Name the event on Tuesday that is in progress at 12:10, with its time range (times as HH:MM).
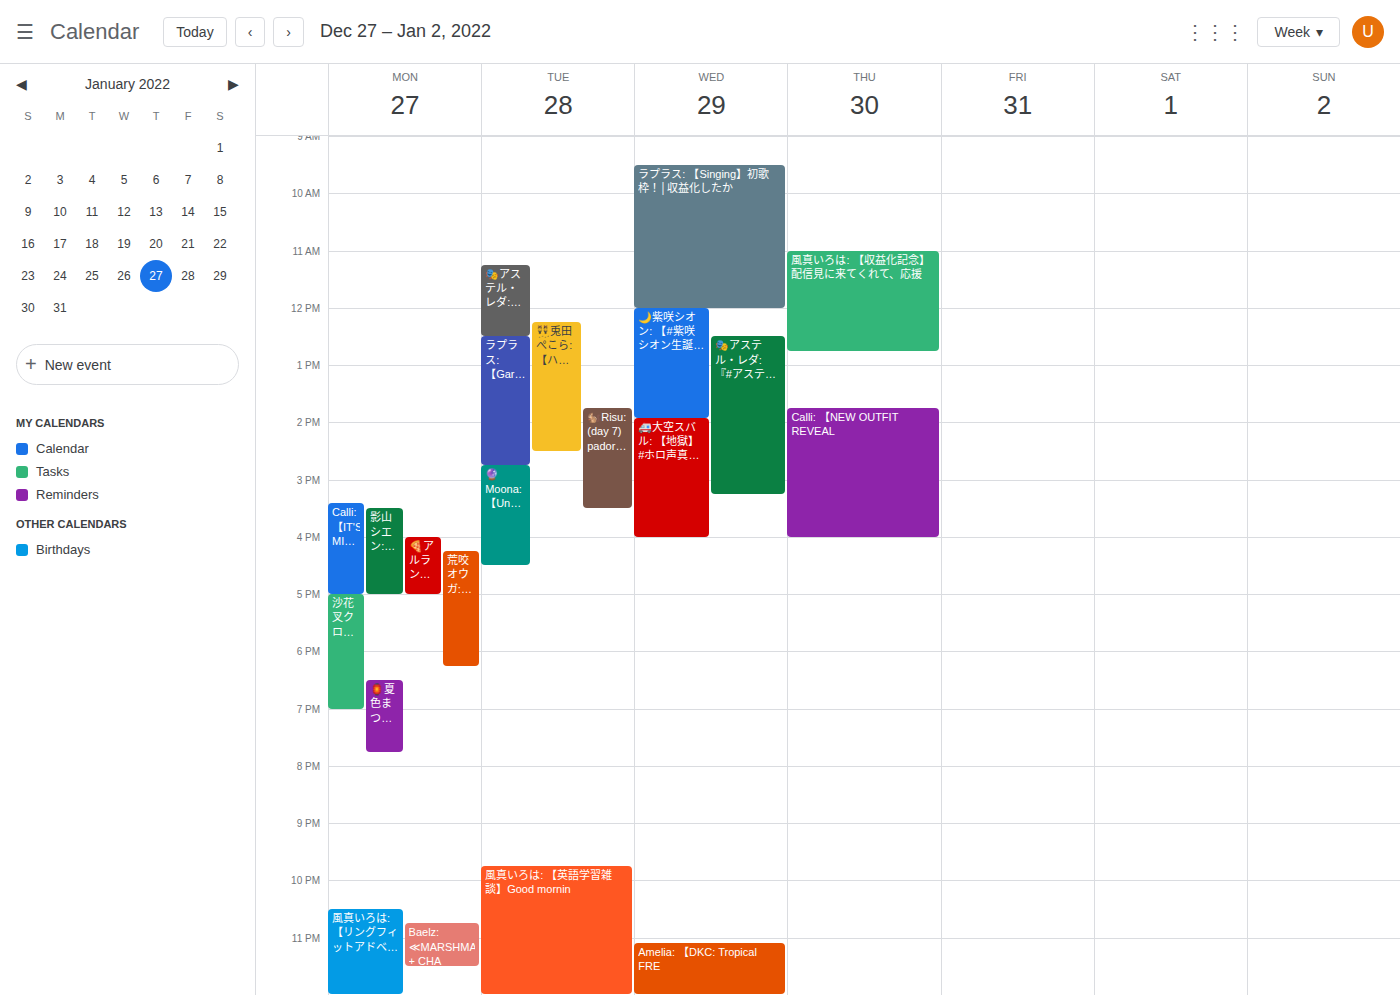
"🎭アステル・レダ: 『#アステルレダ3D』未来へ、O", 11:15 to 12:30